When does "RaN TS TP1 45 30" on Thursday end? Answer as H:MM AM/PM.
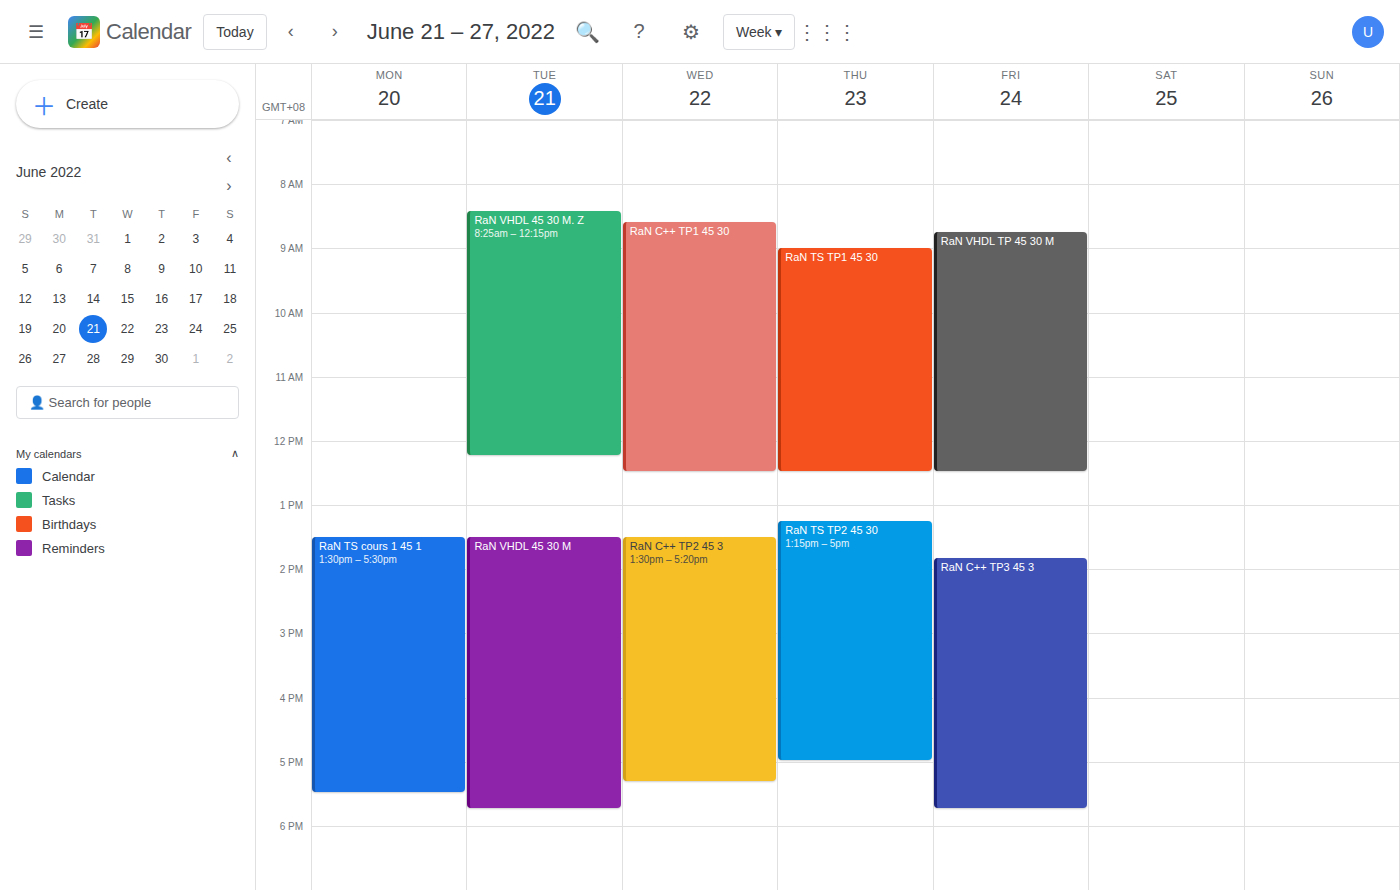
12:30 PM